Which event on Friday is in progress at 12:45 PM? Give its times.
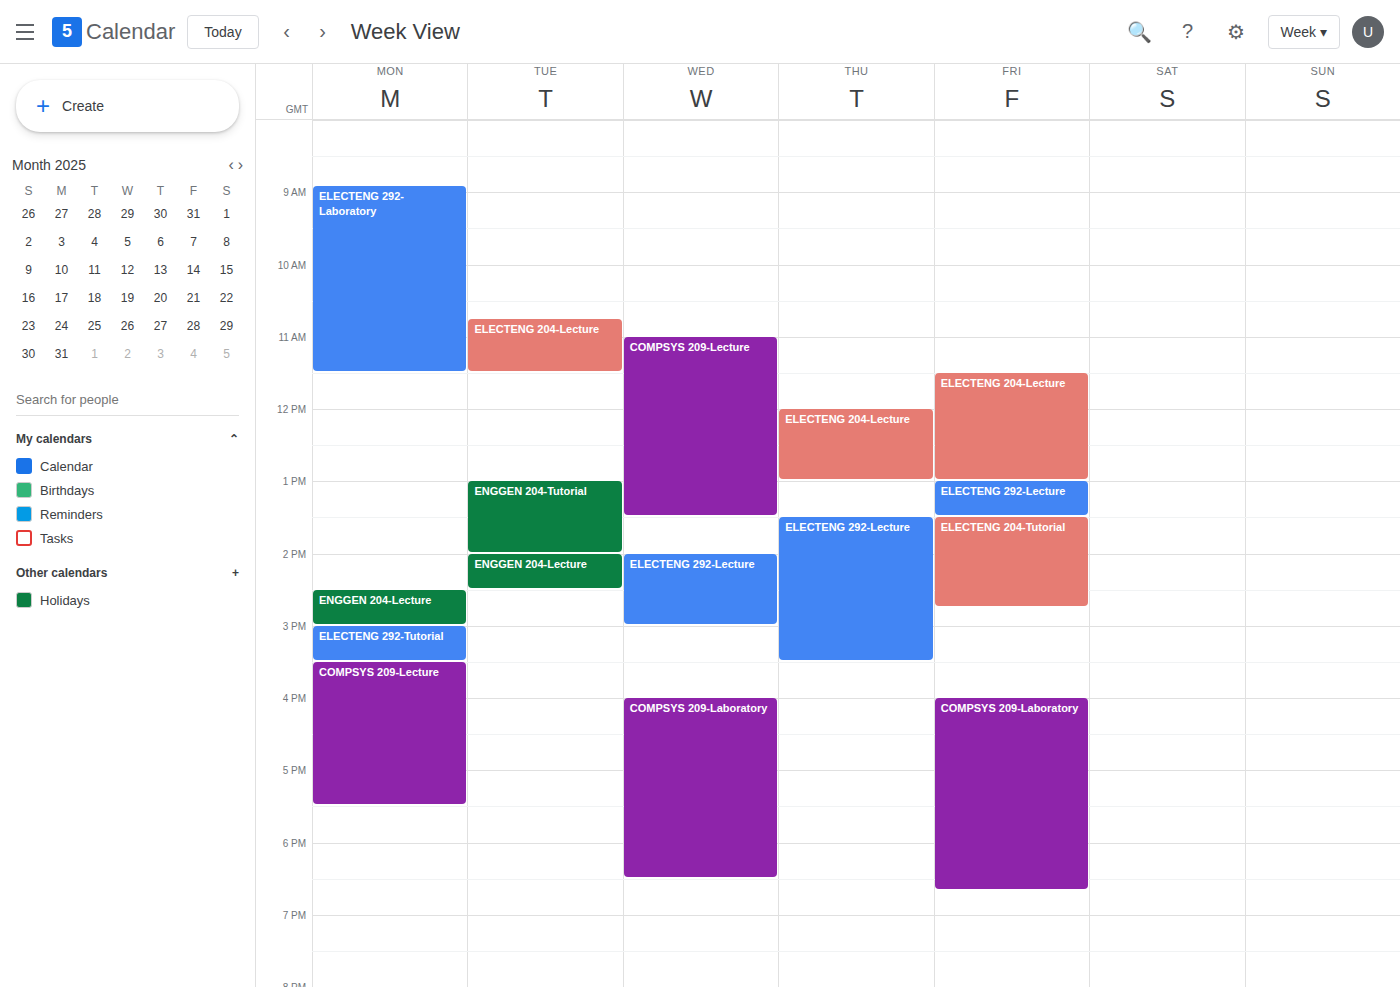
"ELECTENG 204-Lecture", 11:30 AM to 1:00 PM